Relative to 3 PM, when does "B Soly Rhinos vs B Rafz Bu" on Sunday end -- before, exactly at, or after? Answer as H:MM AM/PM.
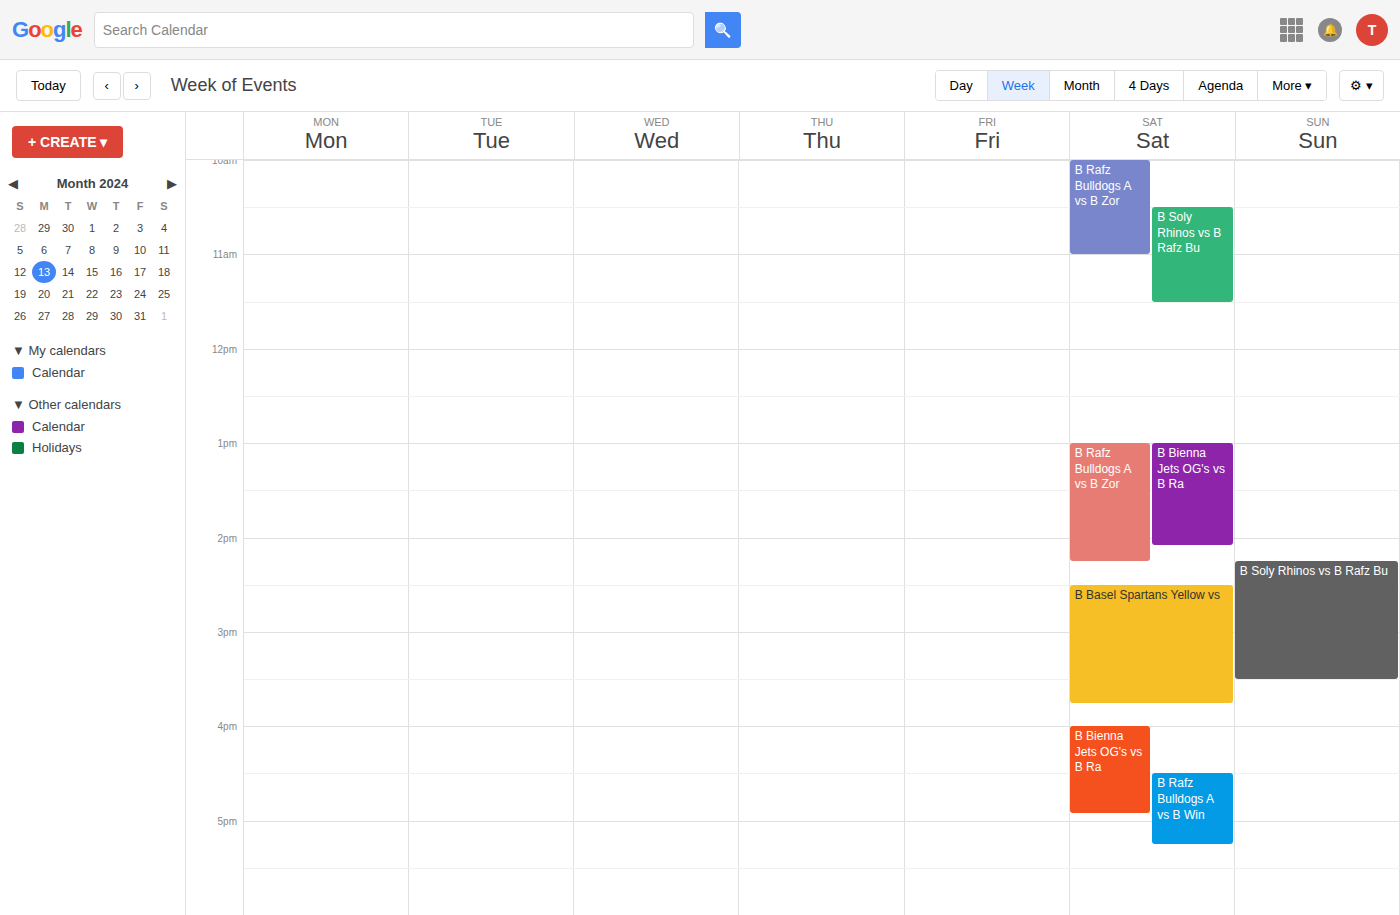
3:30 PM -- after 3 PM, 30 minutes below the 3 PM line.